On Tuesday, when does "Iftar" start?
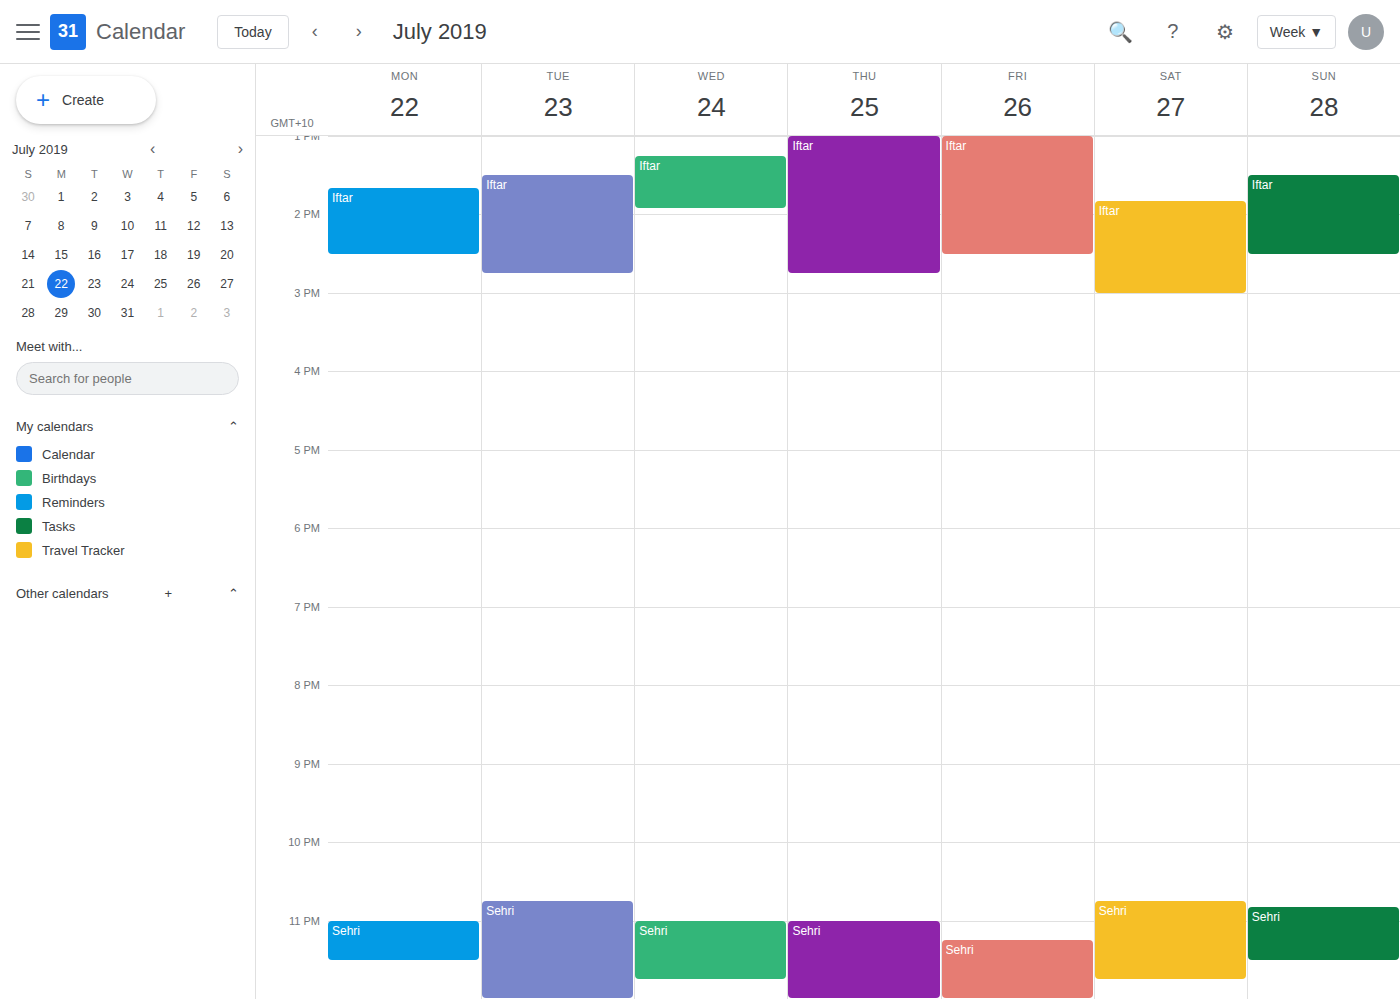
1:30 PM